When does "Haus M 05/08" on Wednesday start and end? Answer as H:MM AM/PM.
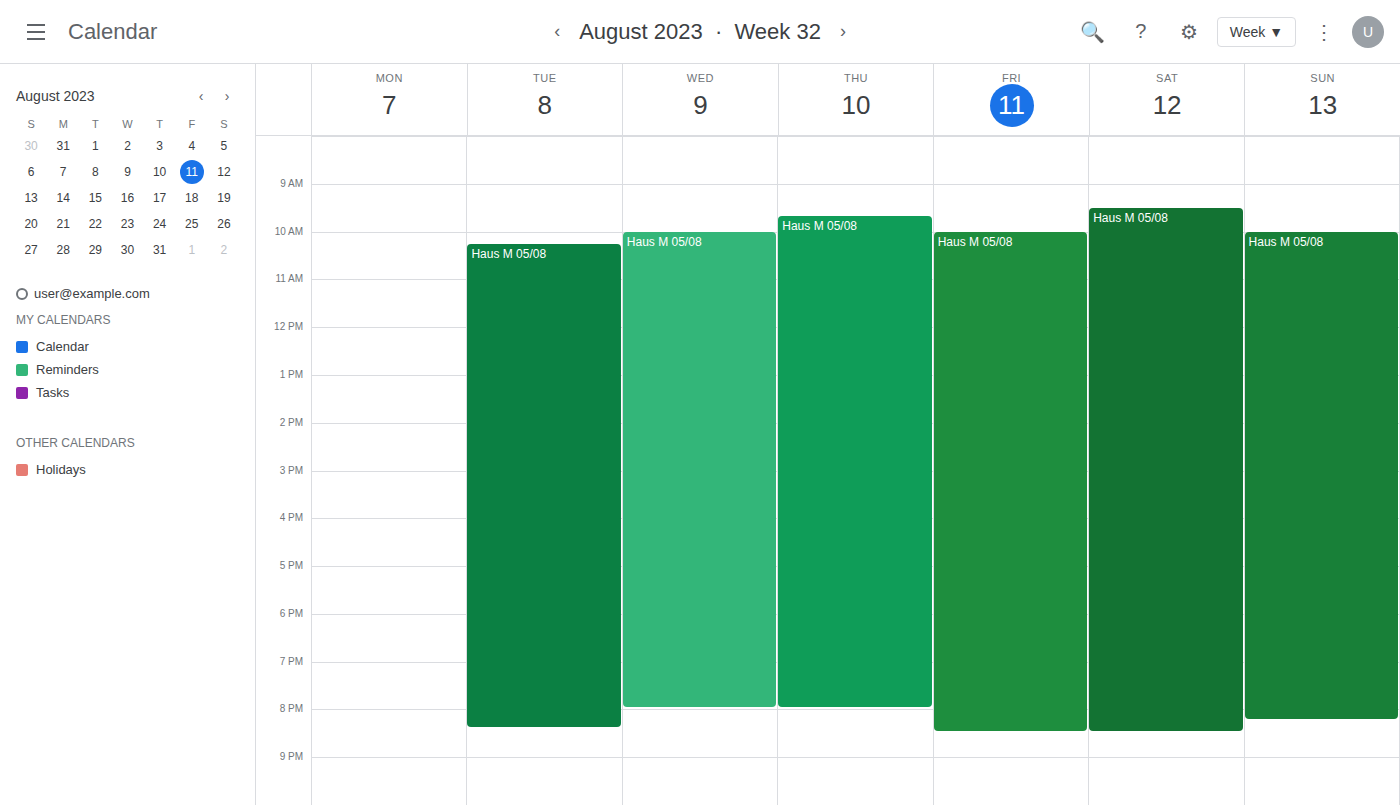
10:00 AM to 8:00 PM